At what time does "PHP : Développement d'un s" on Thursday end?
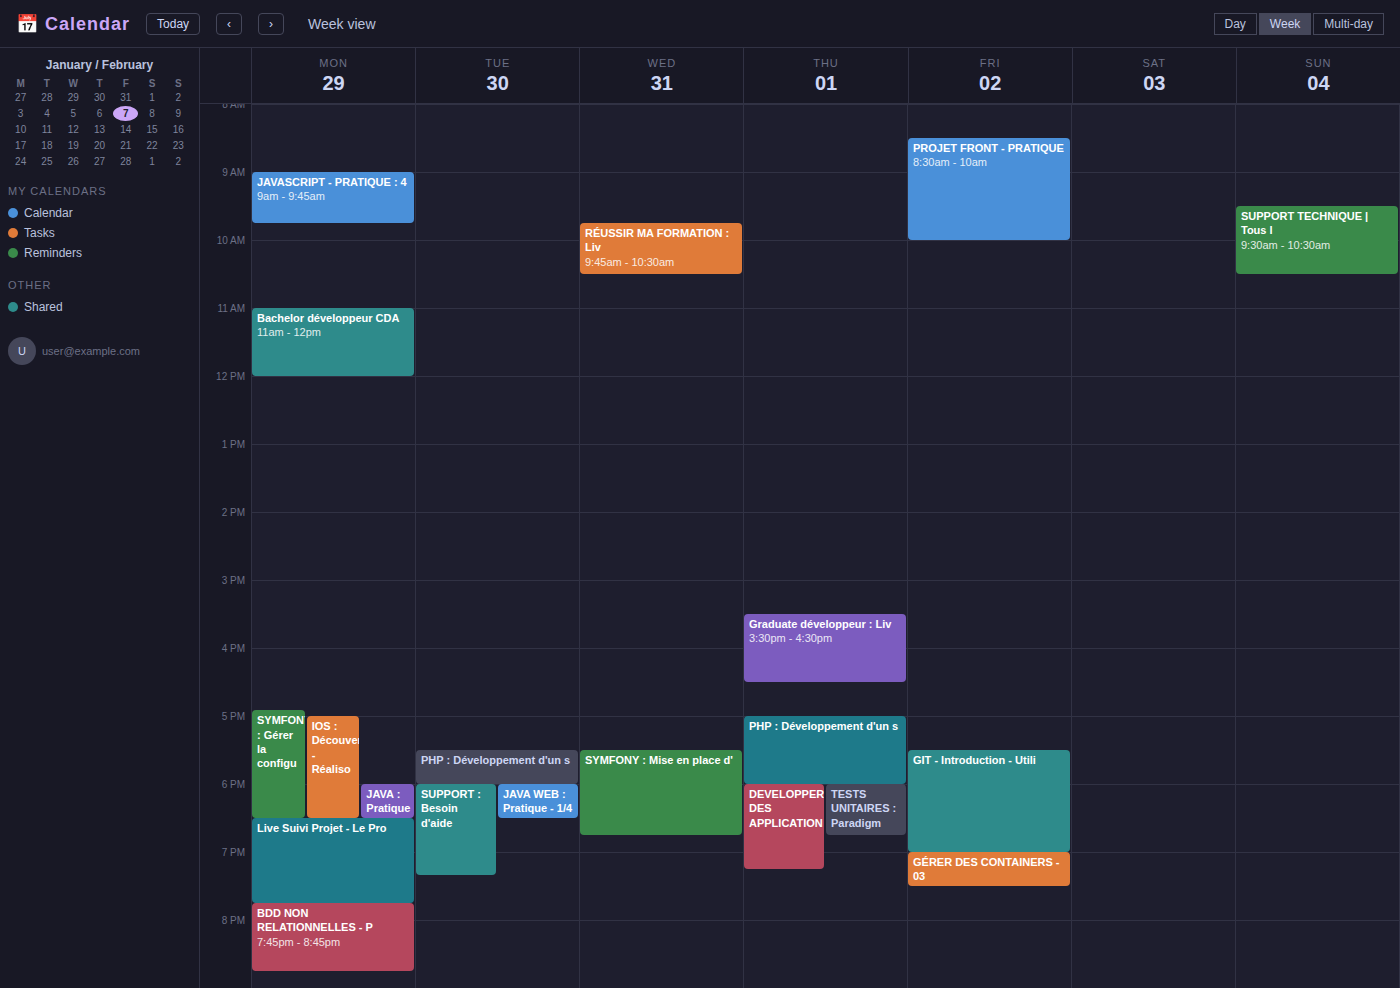
6:00 PM